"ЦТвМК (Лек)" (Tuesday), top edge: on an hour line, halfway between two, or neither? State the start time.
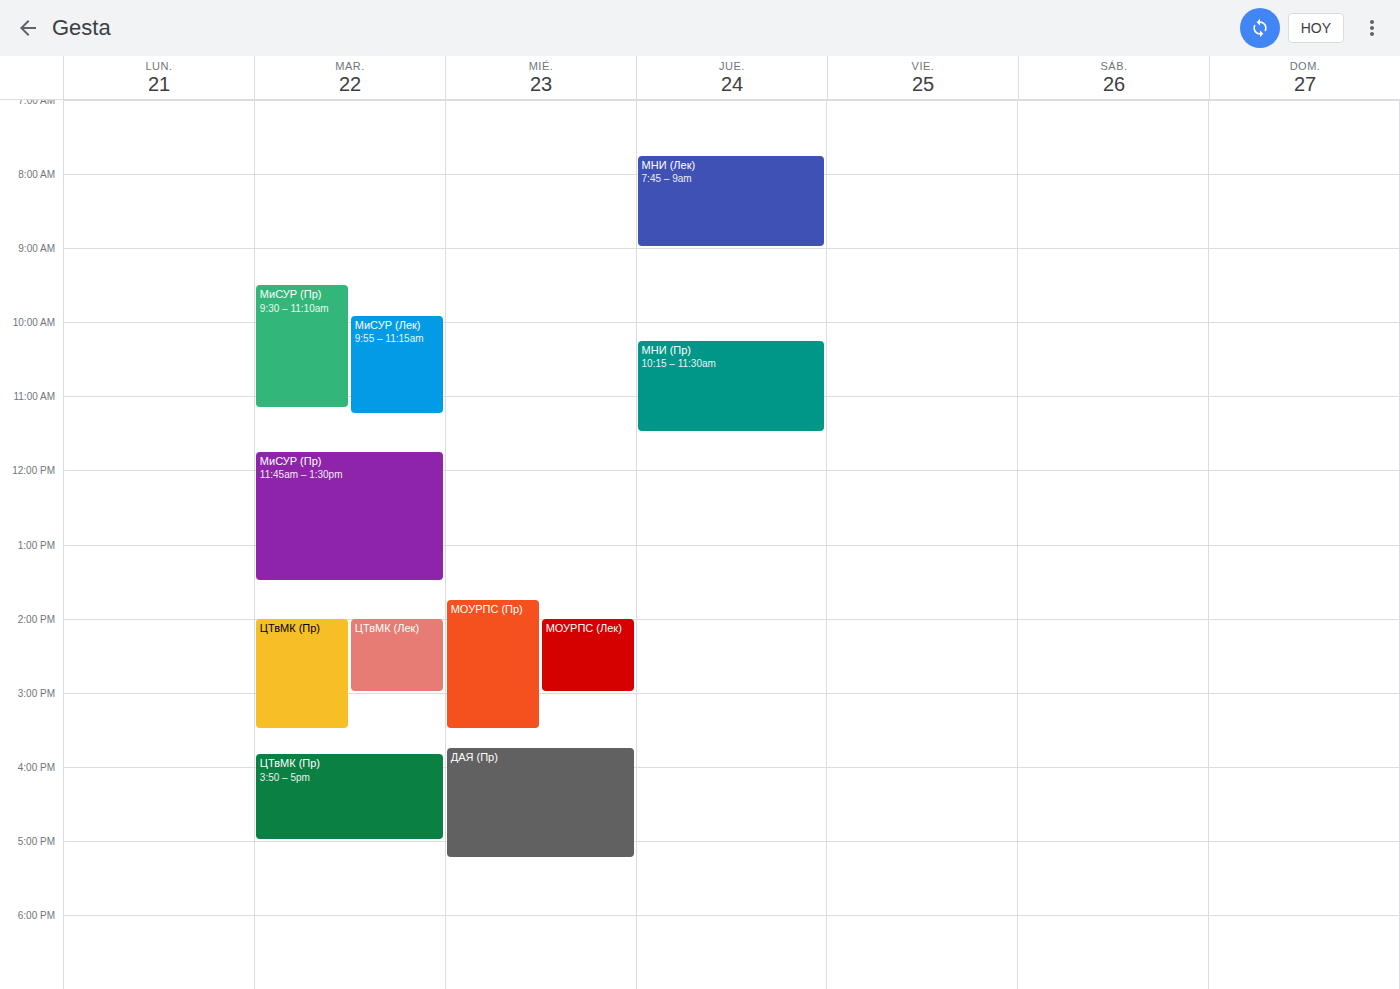
14:00 -- exactly on the 14:00 line.